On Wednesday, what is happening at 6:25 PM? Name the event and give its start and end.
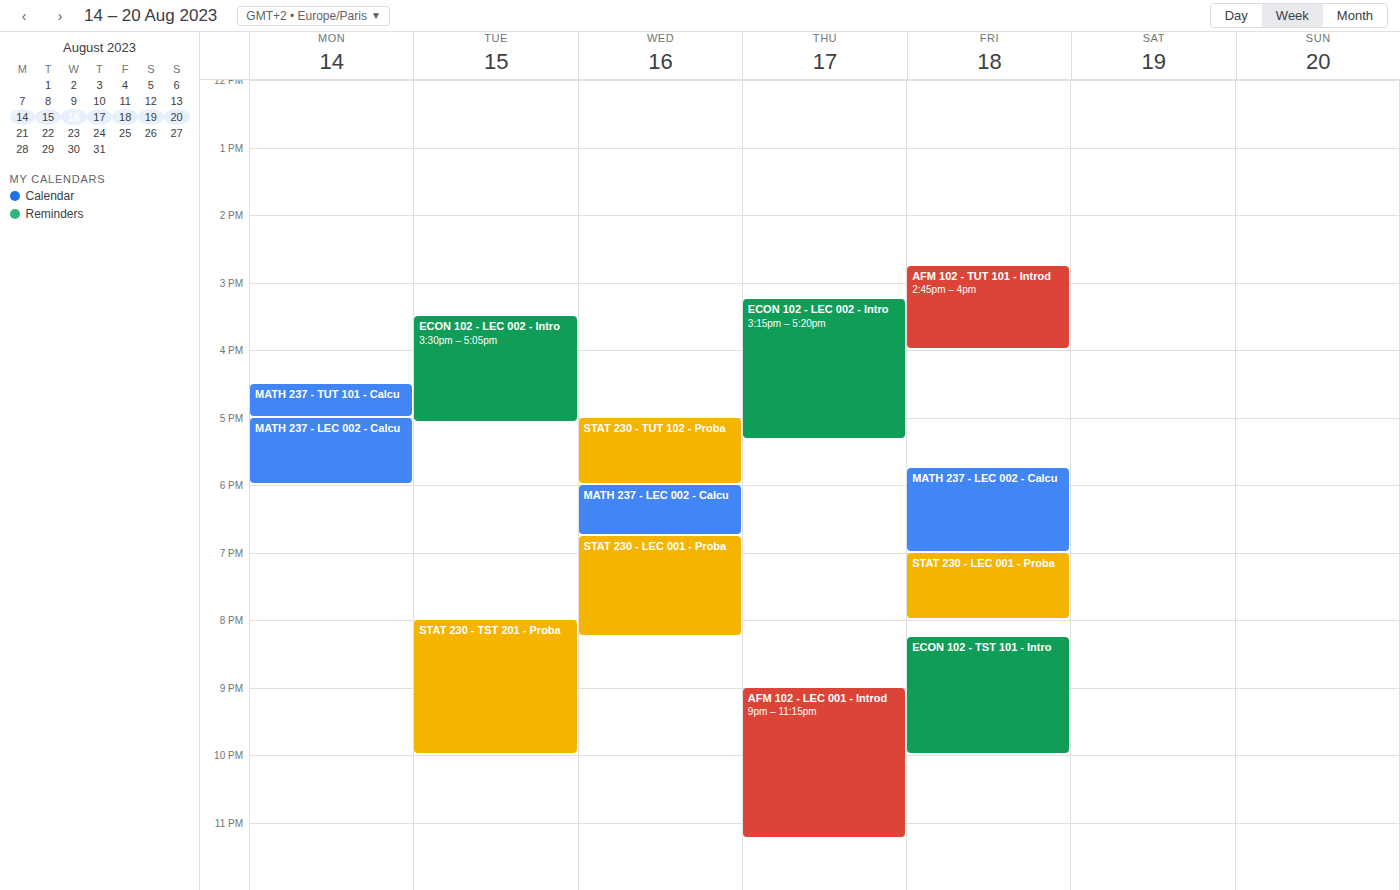
"MATH 237 - LEC 002 - Calcu", 6:00 PM to 6:45 PM